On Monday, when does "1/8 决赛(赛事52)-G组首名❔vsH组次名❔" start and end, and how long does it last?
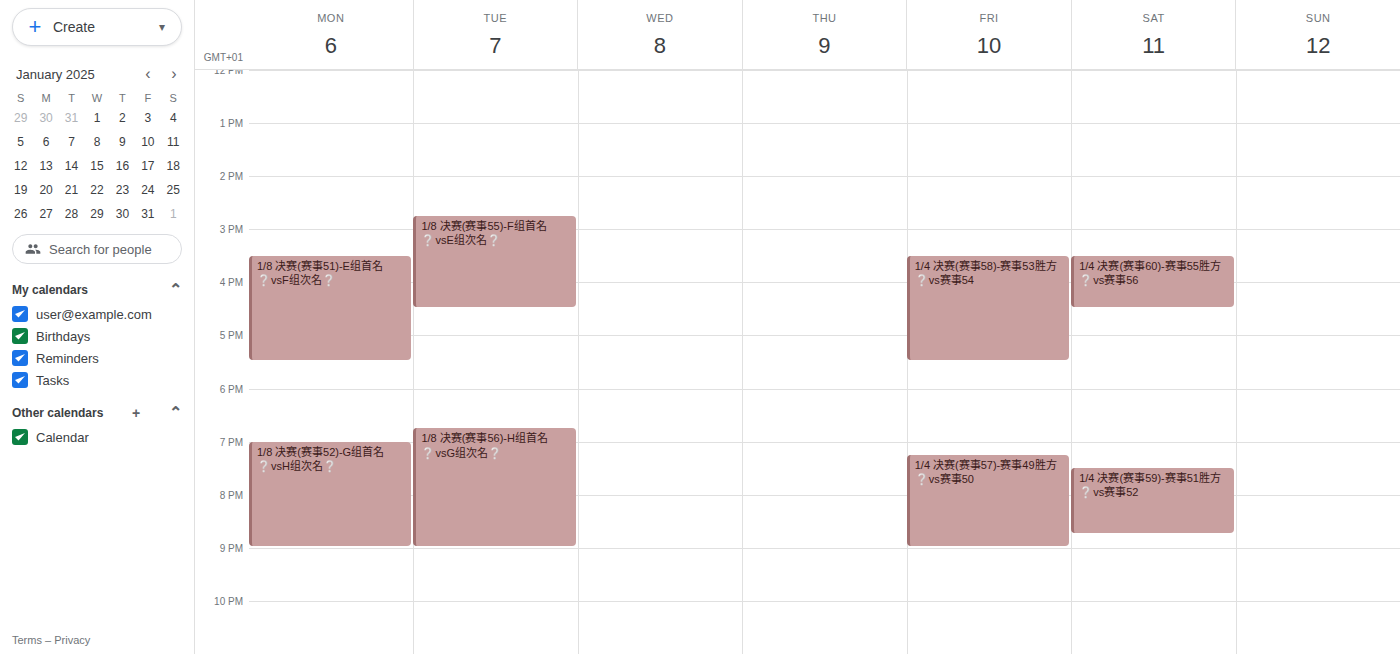
7:00 PM to 9:00 PM, 2 hours